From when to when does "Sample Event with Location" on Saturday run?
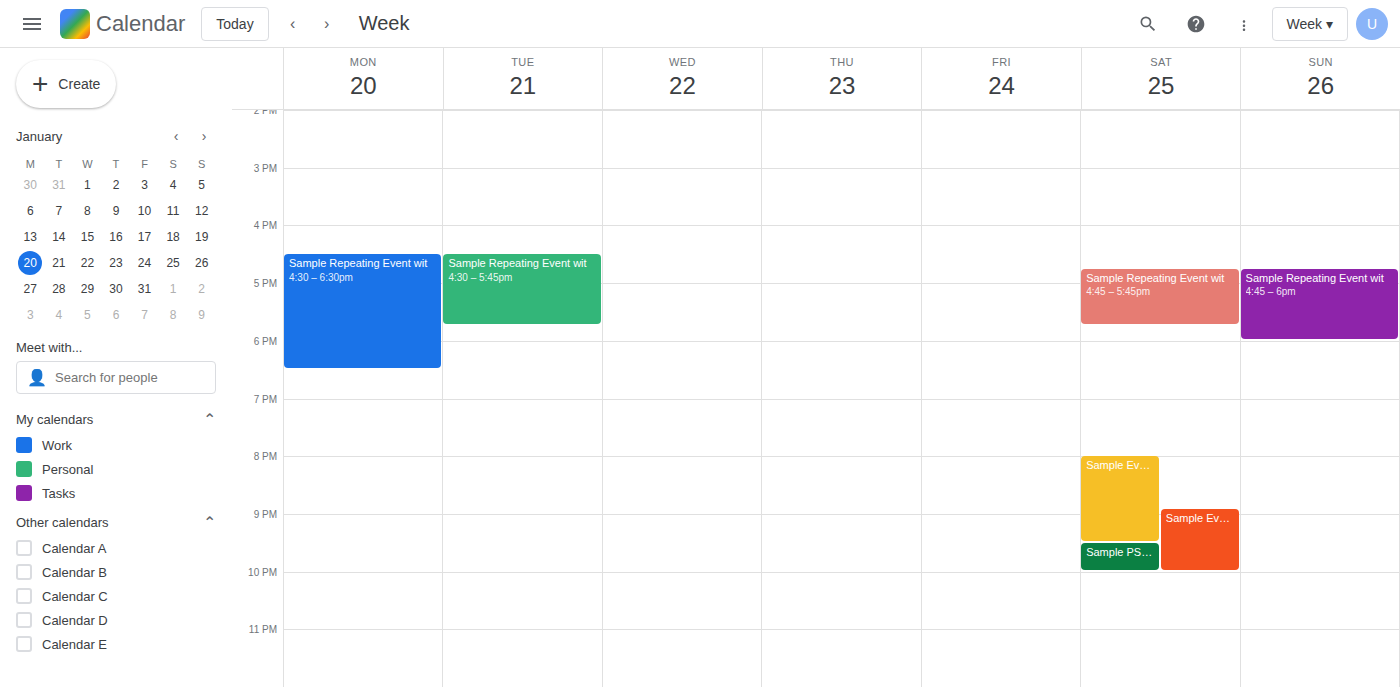
8:55 PM to 10:00 PM